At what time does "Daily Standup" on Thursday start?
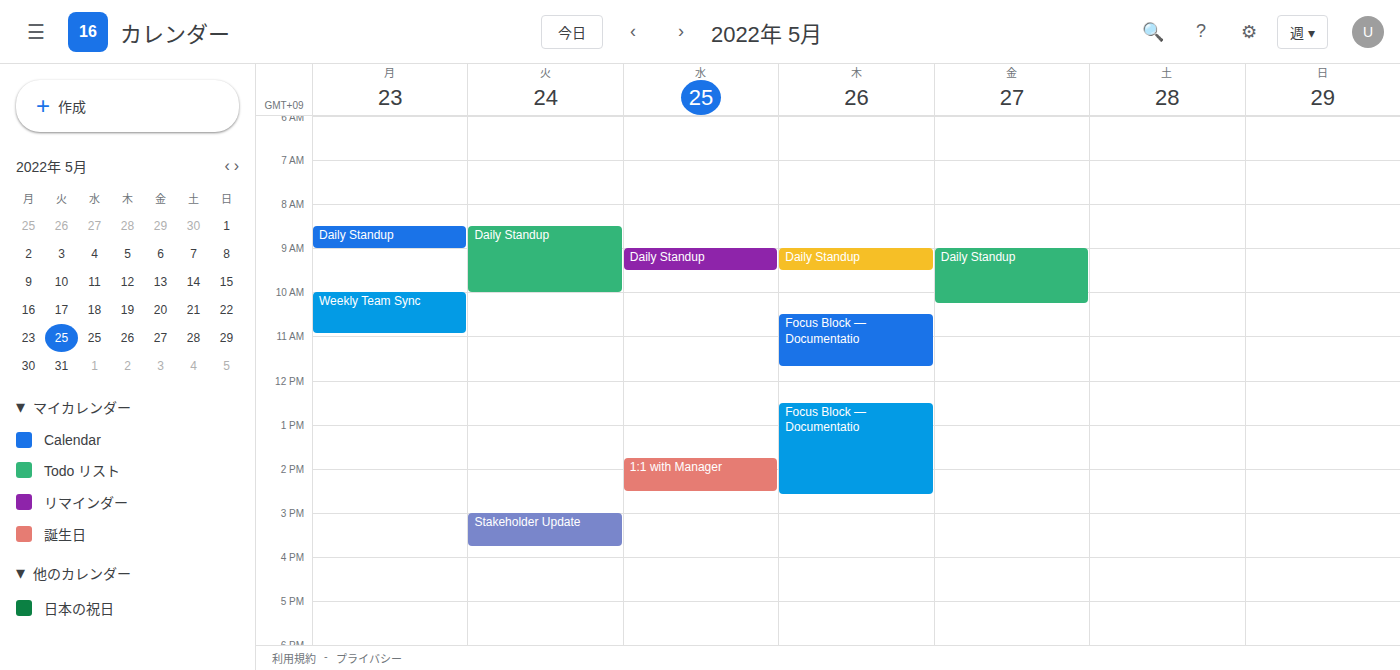
9:00 AM